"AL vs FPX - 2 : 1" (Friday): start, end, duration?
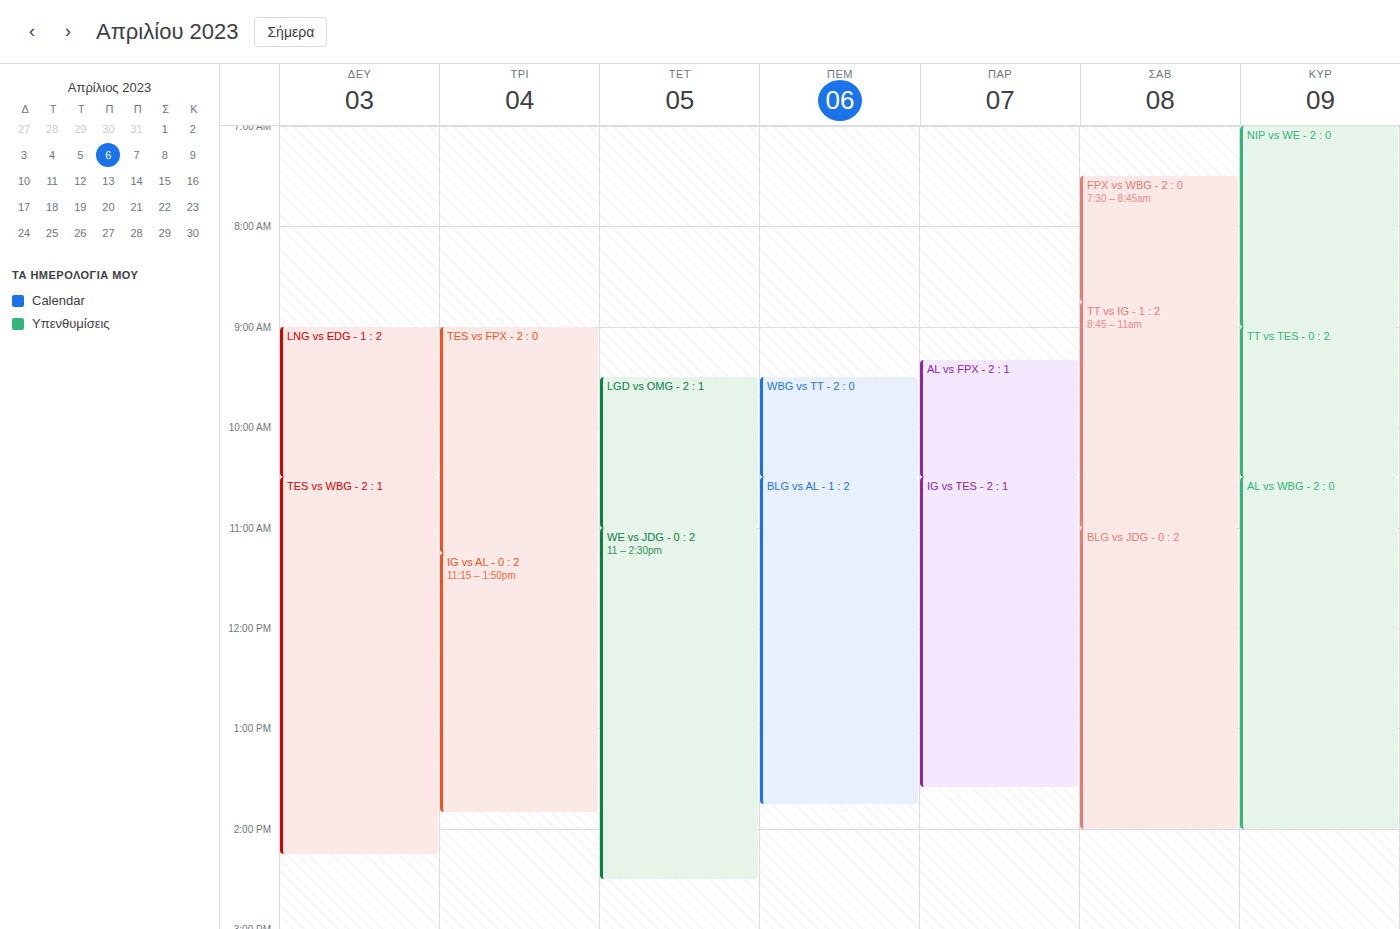
9:20 AM to 10:30 AM, 1 hour 10 minutes